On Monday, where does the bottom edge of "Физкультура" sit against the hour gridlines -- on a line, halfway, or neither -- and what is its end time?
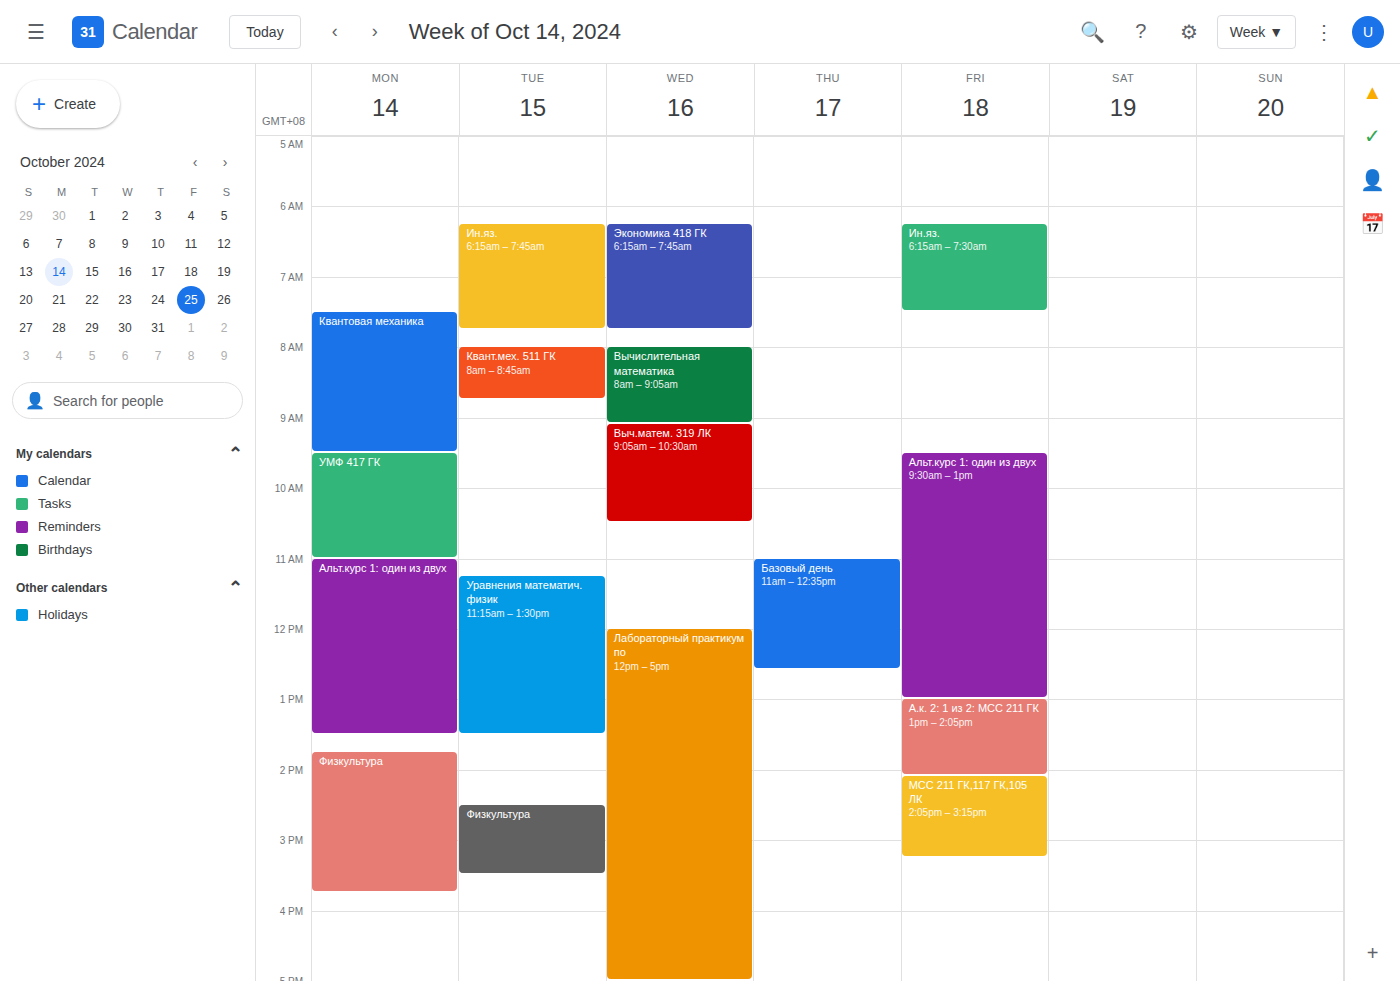
3:45 PM -- neither: three quarters of the way from the 3 PM line to the 4 PM line.